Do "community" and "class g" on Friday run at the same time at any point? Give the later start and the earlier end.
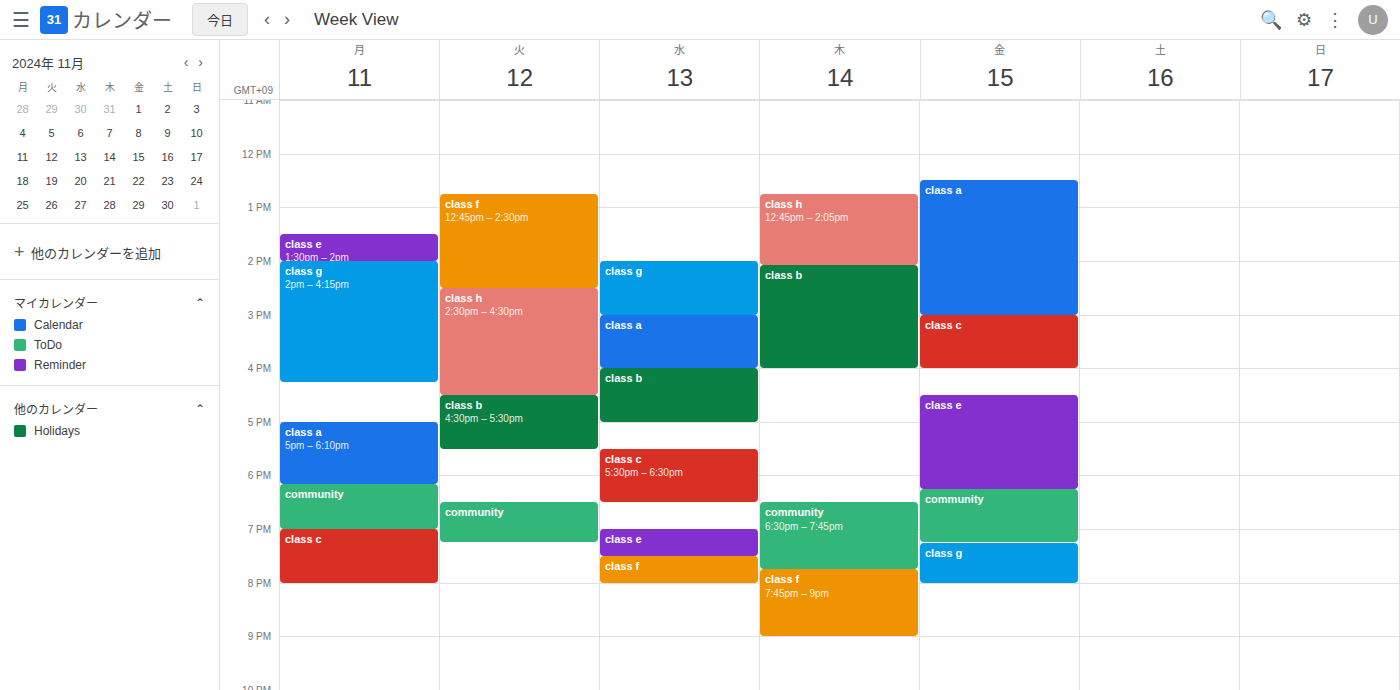
"community" ends at 7:15 PM, exactly when "class g" starts -- they touch but do not overlap.